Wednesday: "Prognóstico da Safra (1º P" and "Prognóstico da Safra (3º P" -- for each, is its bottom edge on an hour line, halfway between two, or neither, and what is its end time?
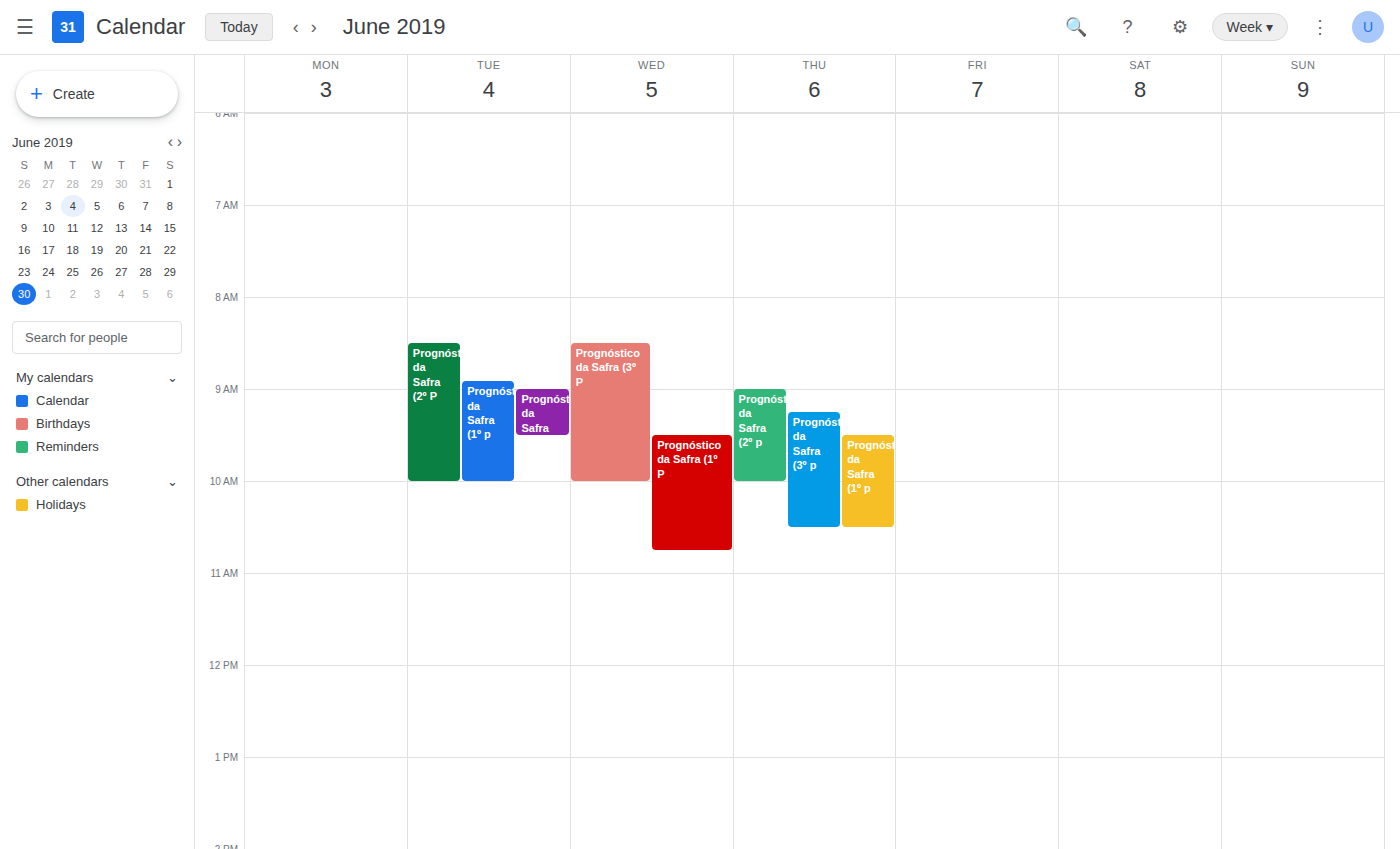
"Prognóstico da Safra (1º P": 10:45 AM, neither: three quarters of the way from the 10 AM line to the 11 AM line. "Prognóstico da Safra (3º P": 10:00 AM, exactly on the 10 AM line.